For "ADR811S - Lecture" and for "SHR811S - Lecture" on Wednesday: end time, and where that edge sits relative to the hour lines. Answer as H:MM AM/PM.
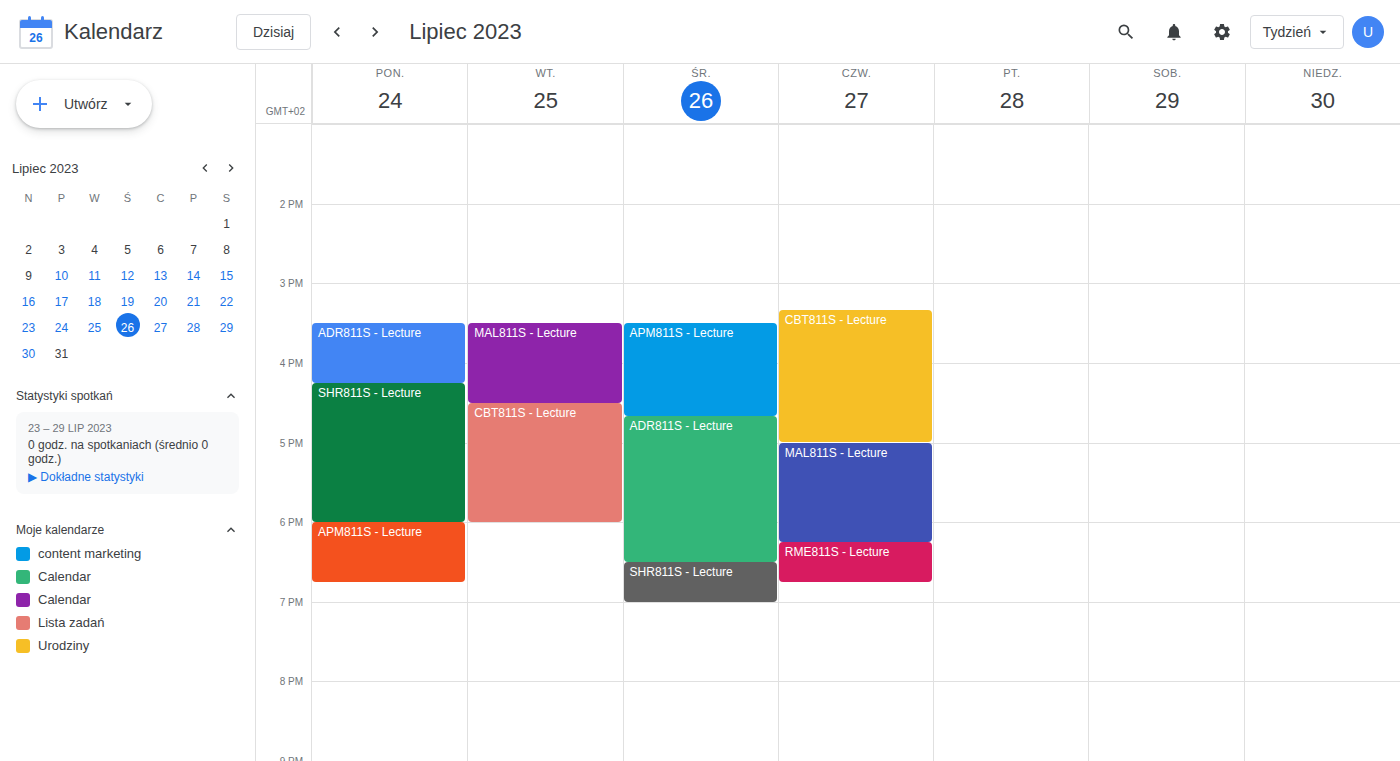
"ADR811S - Lecture": 6:30 PM, halfway between the 6 PM and 7 PM lines. "SHR811S - Lecture": 7:00 PM, exactly on the 7 PM line.